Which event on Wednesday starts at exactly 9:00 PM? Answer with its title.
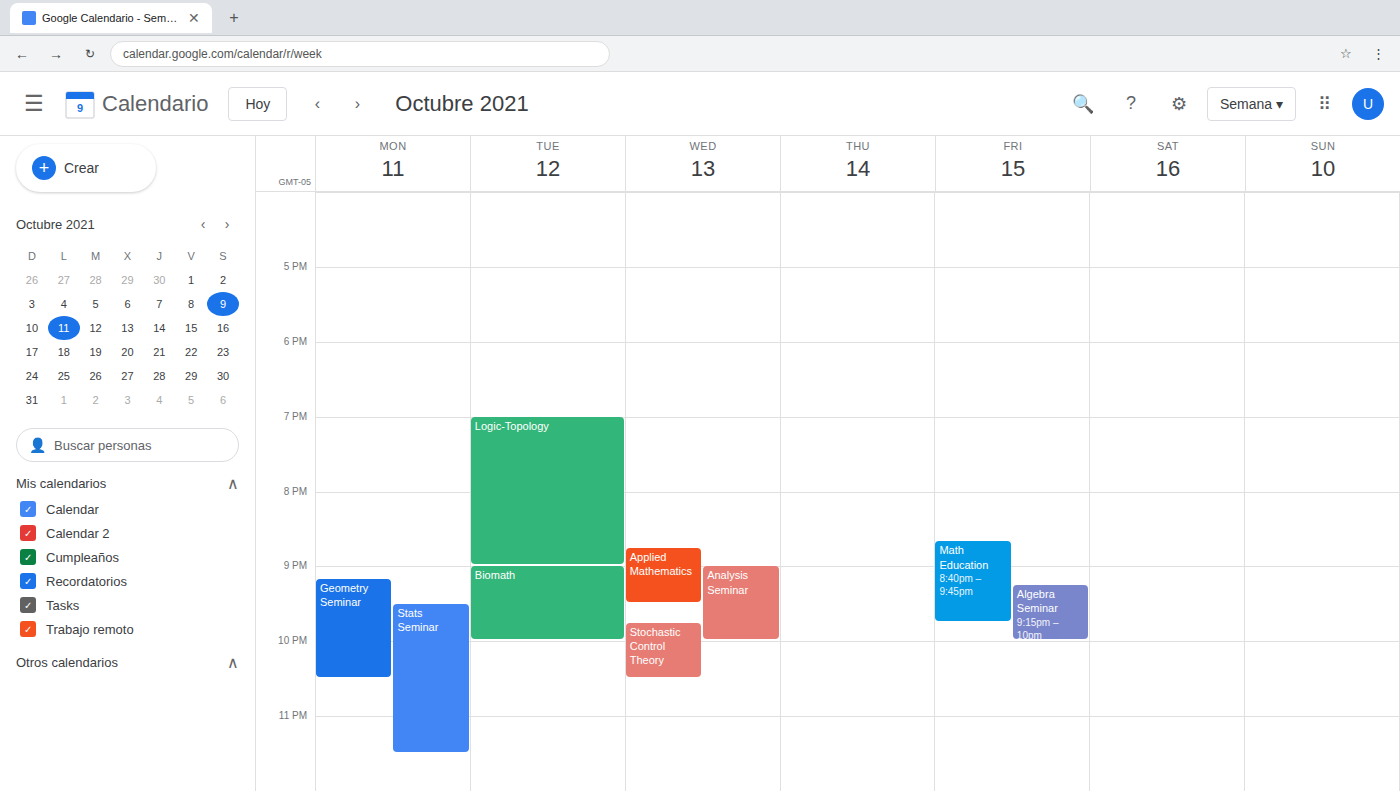
"Analysis Seminar"